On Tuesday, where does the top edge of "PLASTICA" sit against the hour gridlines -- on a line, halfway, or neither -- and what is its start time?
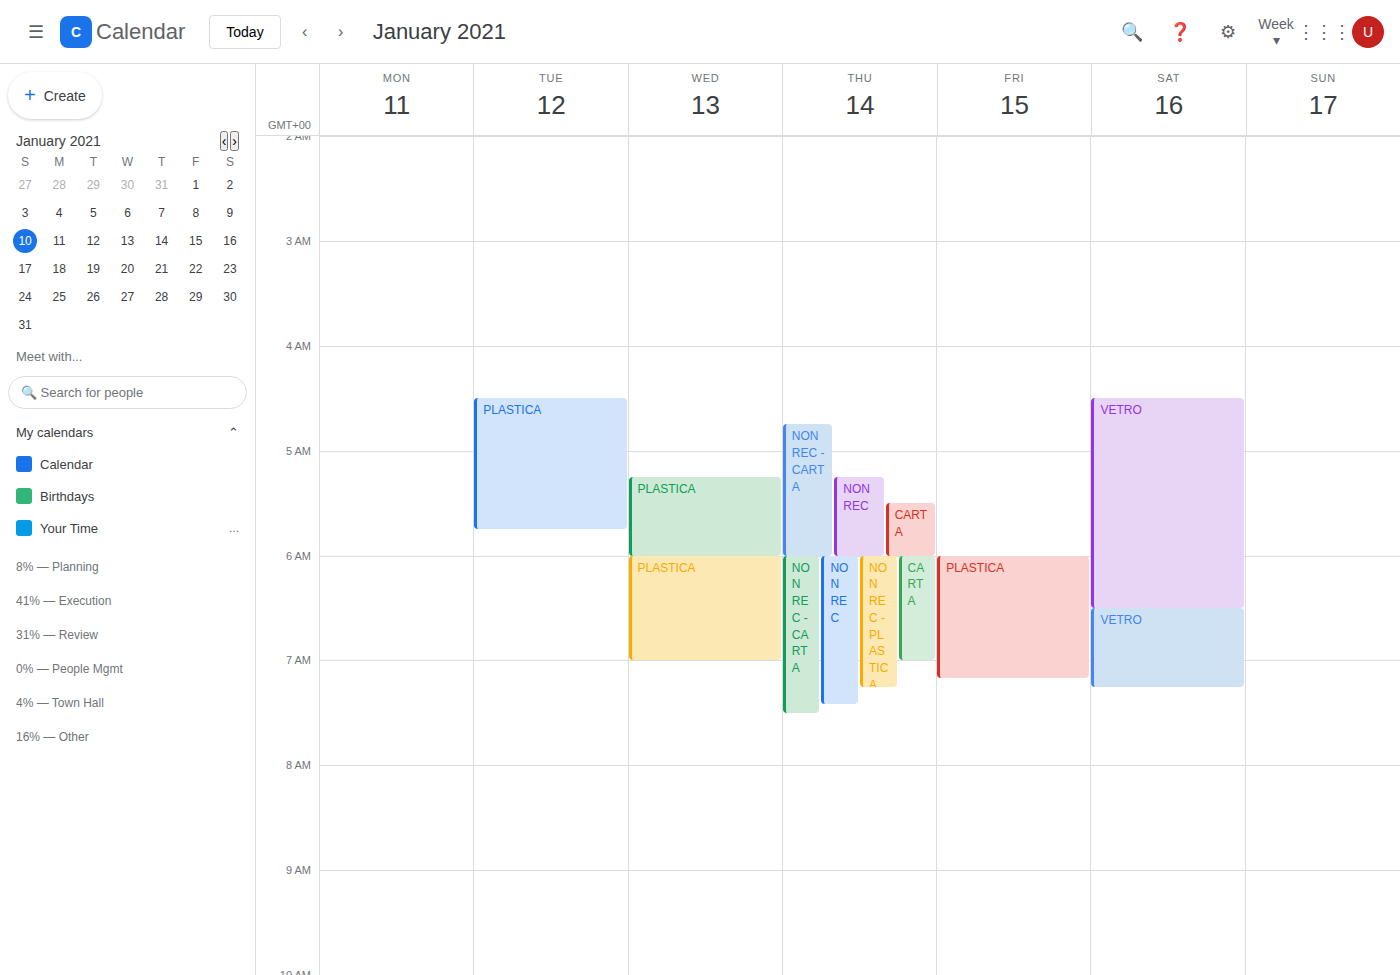
04:30 -- halfway between the 04:00 and 05:00 lines.